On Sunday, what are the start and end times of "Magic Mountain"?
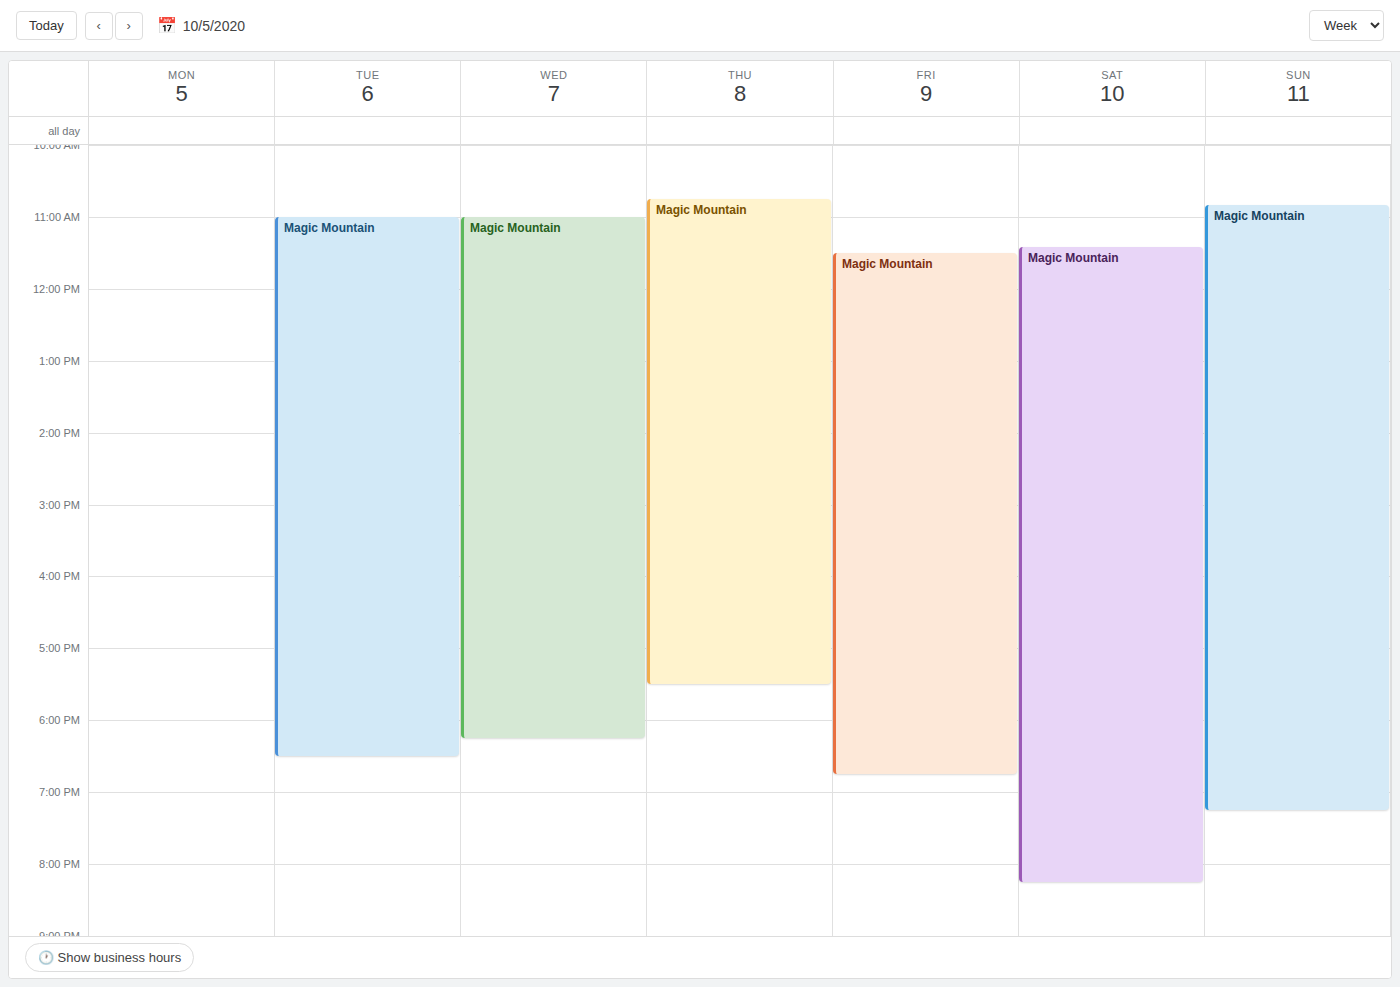
10:50 AM to 7:15 PM